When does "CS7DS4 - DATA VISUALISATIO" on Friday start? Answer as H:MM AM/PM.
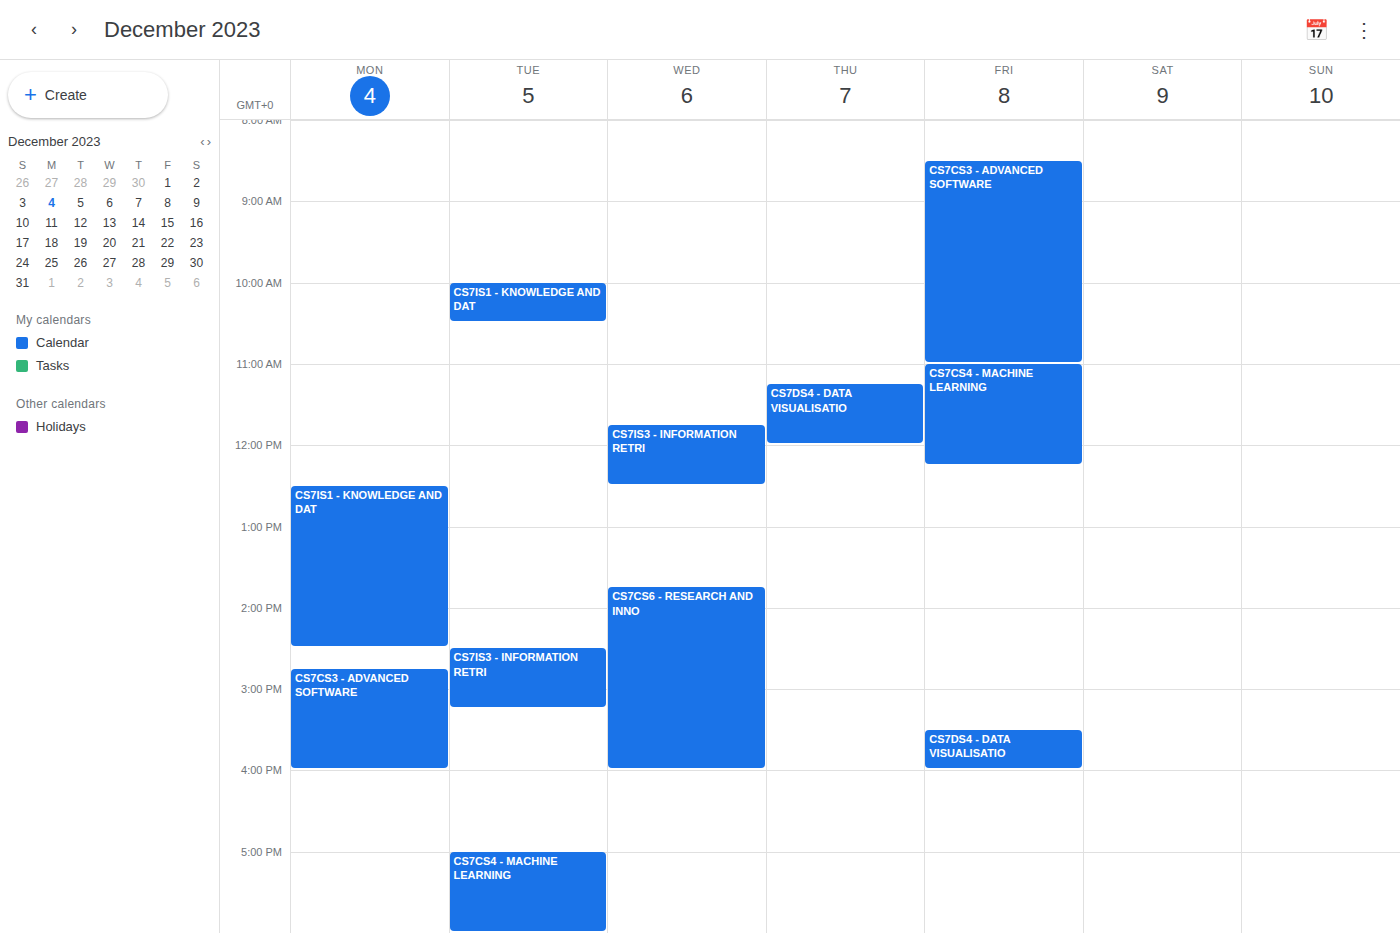
3:30 PM